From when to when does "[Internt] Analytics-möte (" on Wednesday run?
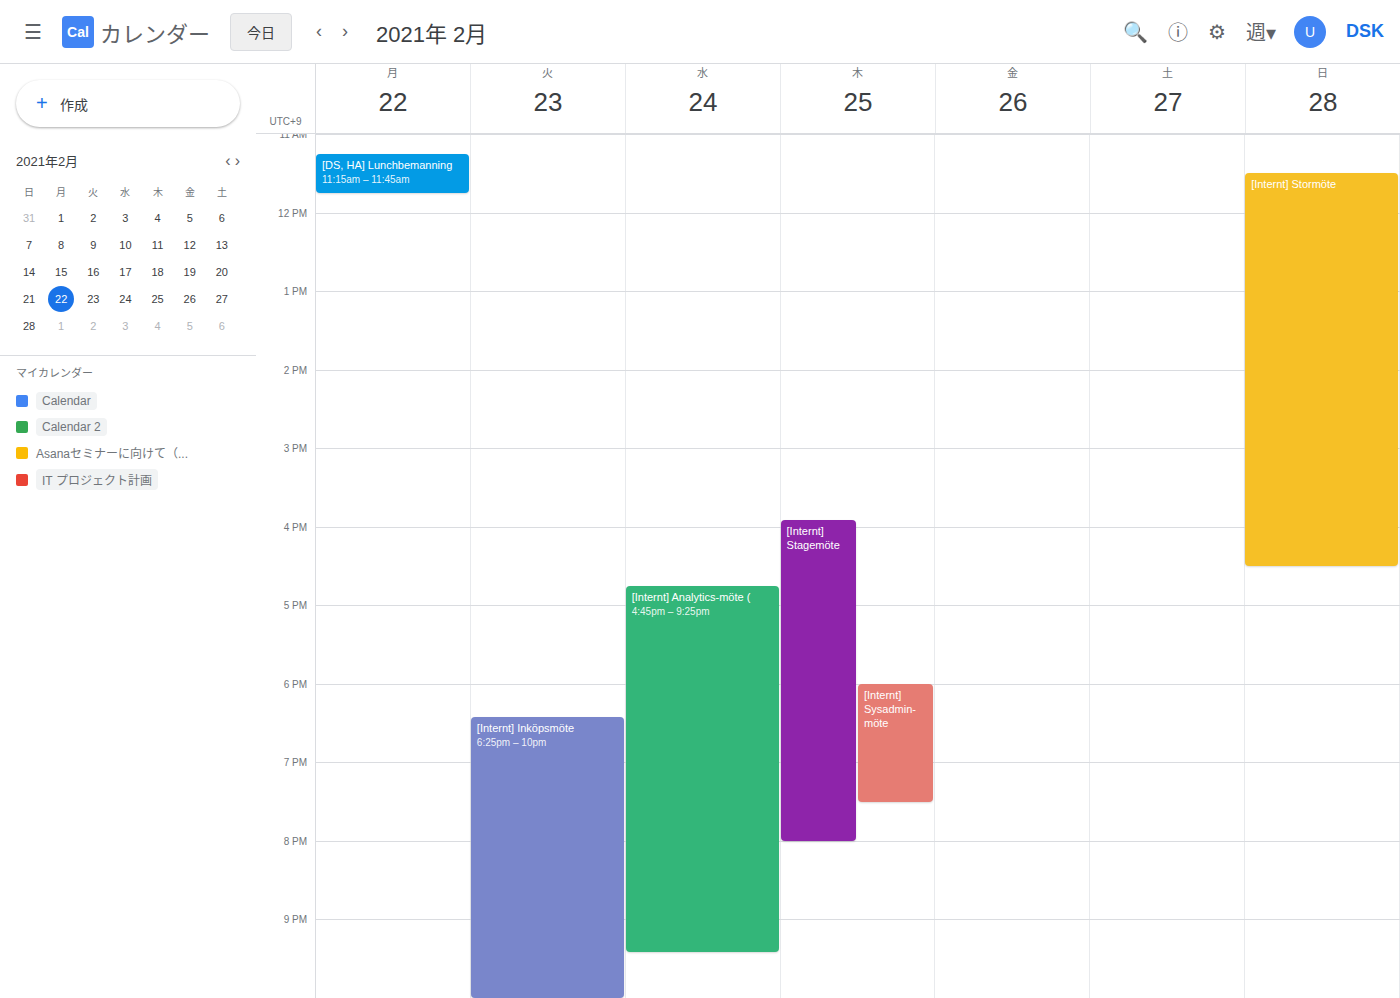
16:45 to 21:25